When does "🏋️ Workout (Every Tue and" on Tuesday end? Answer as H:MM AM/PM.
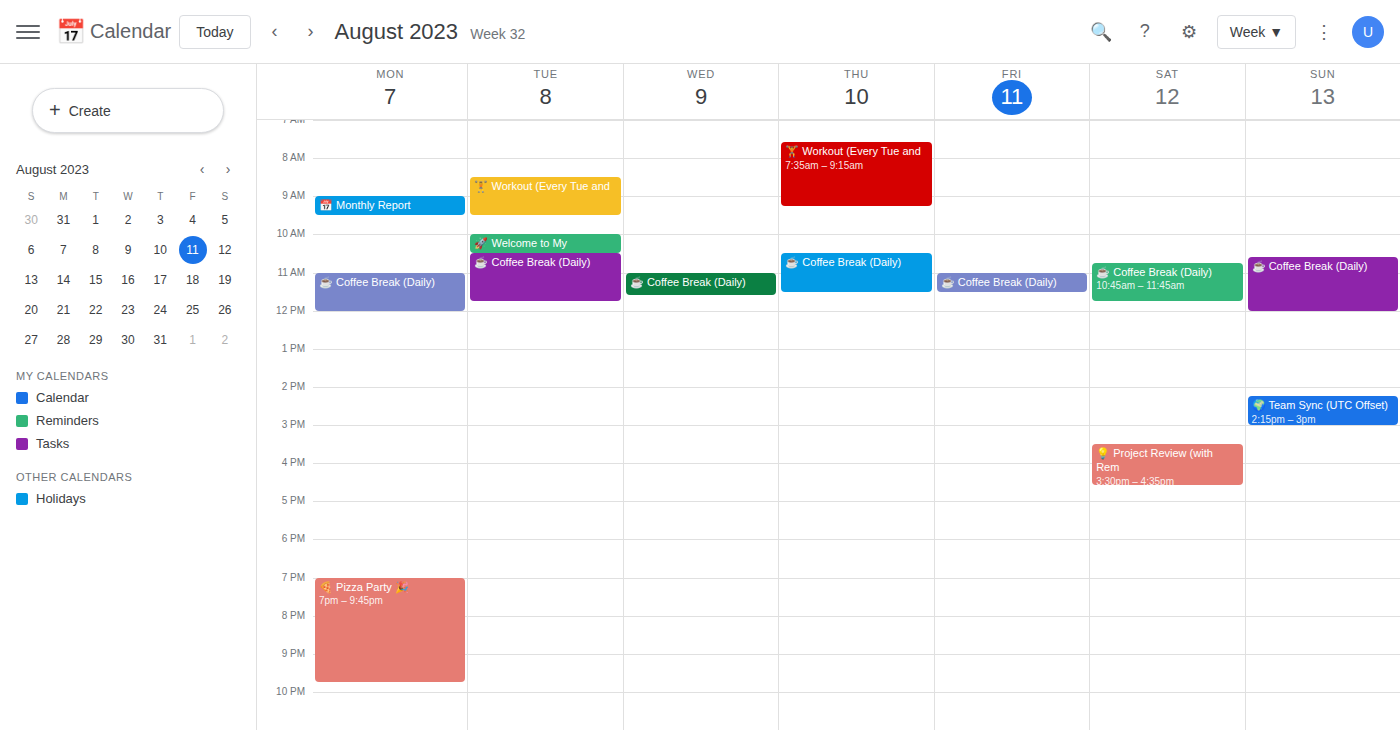
9:30 AM